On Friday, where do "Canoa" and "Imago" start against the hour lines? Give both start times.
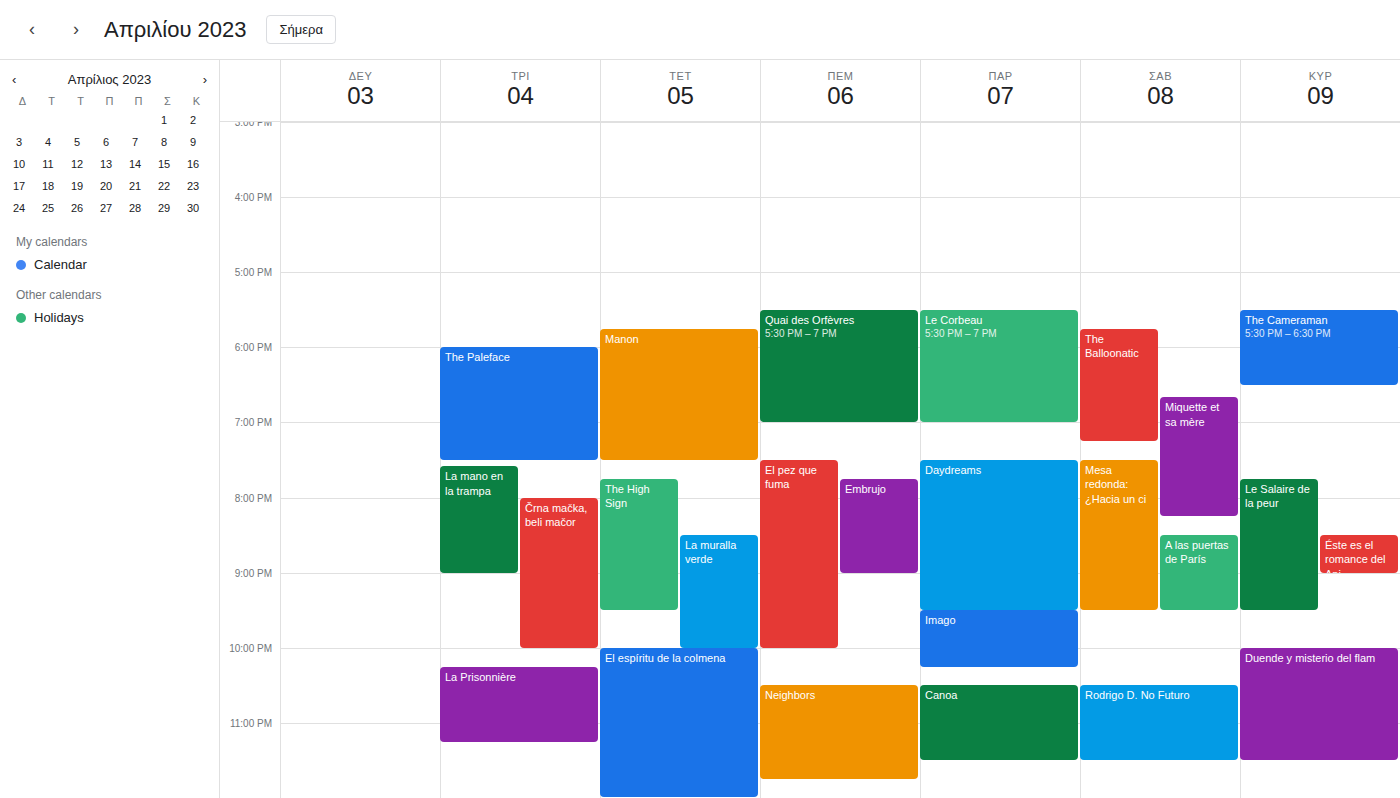
"Canoa": 10:30 PM, halfway between the 10 PM and 11 PM lines. "Imago": 9:30 PM, halfway between the 9 PM and 10 PM lines.